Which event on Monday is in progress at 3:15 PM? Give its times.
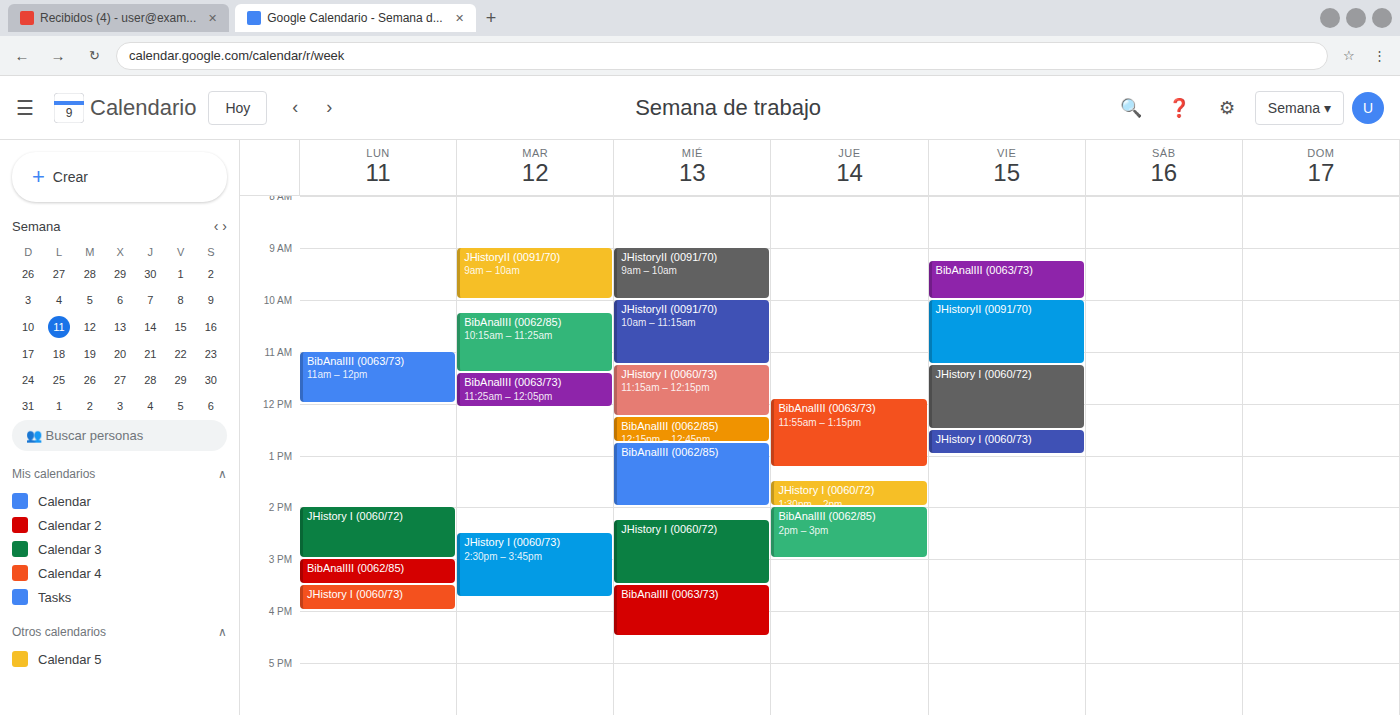
"BibAnalIII (0062/85)", 3:00 PM to 3:30 PM